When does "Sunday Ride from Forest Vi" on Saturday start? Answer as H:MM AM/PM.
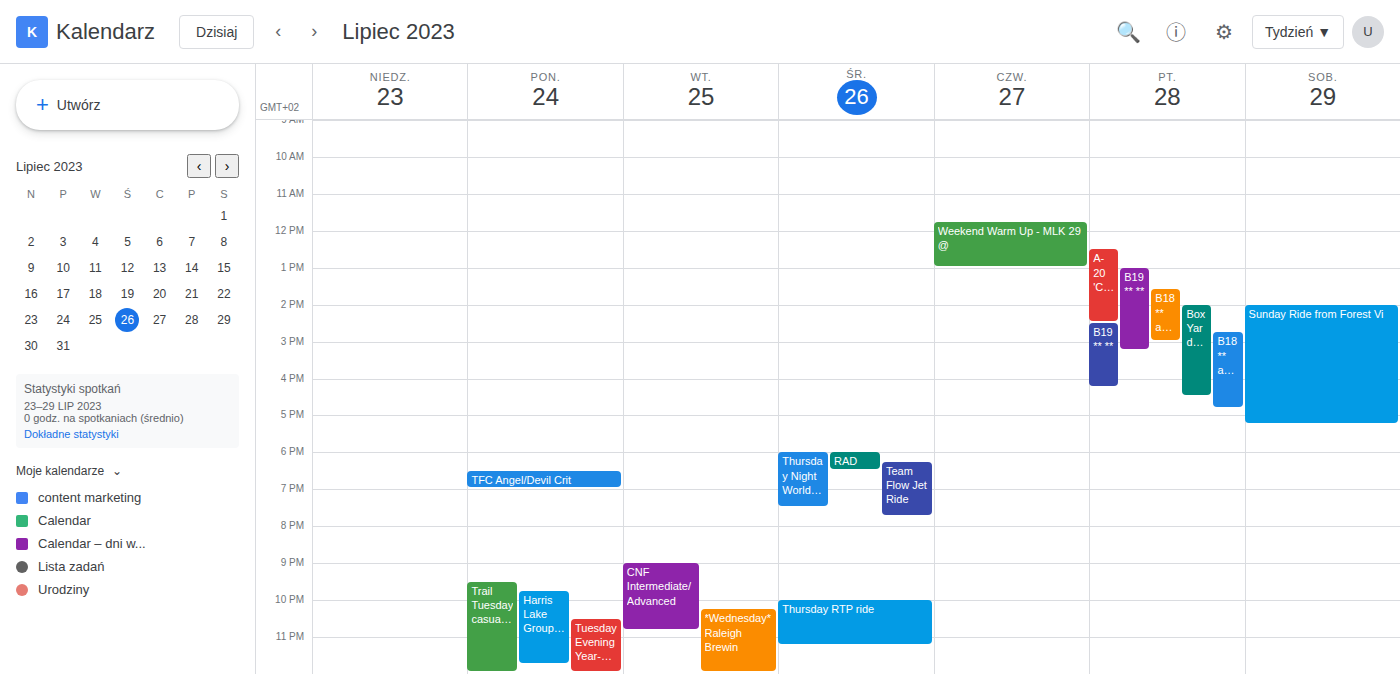
2:00 PM